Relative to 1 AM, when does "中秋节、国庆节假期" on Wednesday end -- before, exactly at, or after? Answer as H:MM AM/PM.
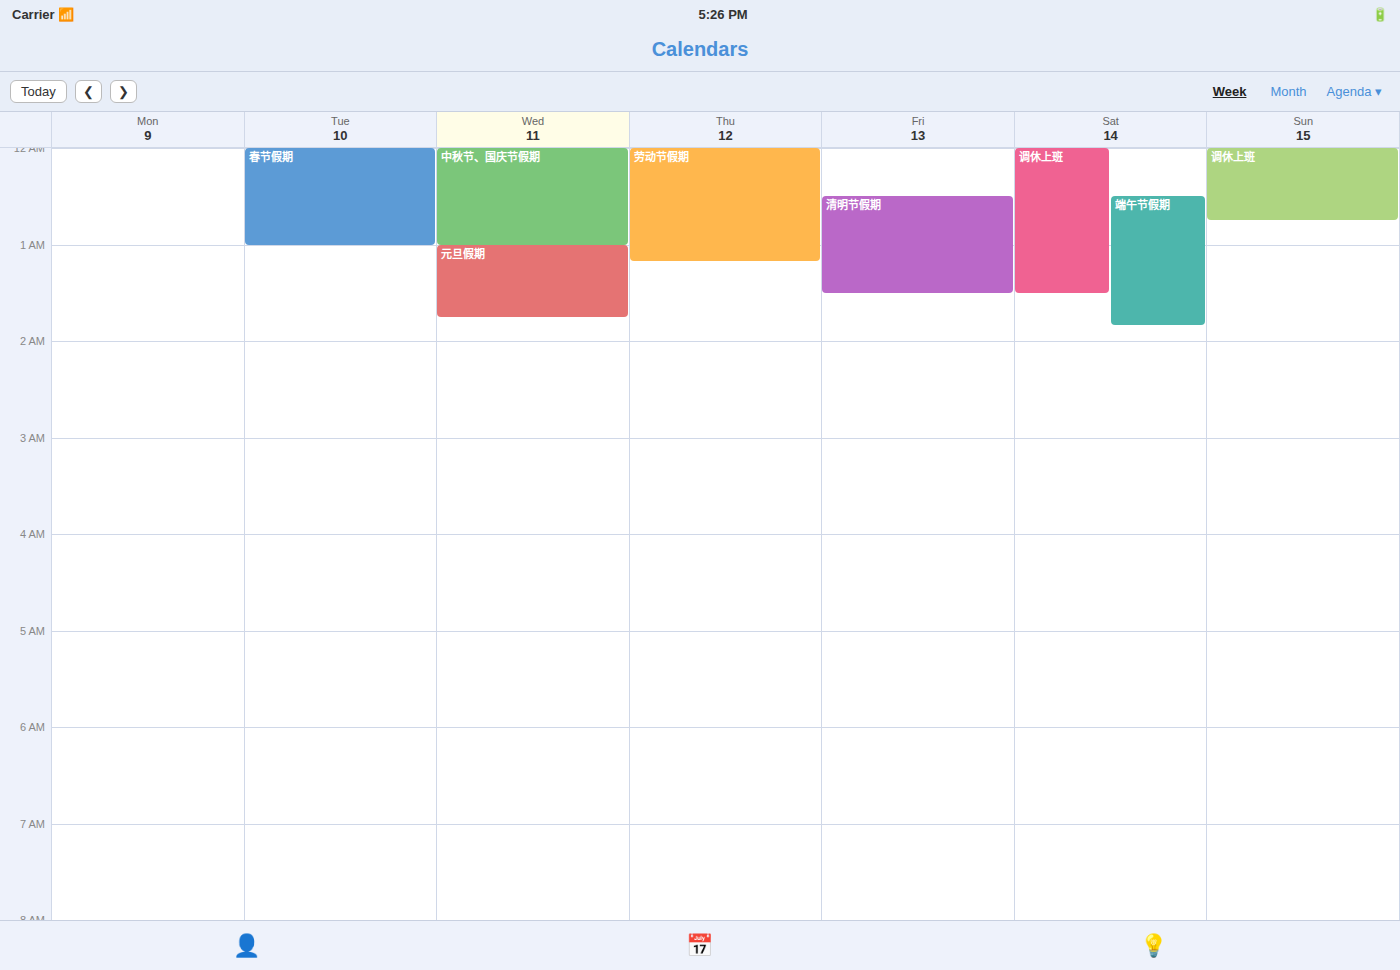
1:00 AM -- exactly at 1 AM, on the 1 AM line.